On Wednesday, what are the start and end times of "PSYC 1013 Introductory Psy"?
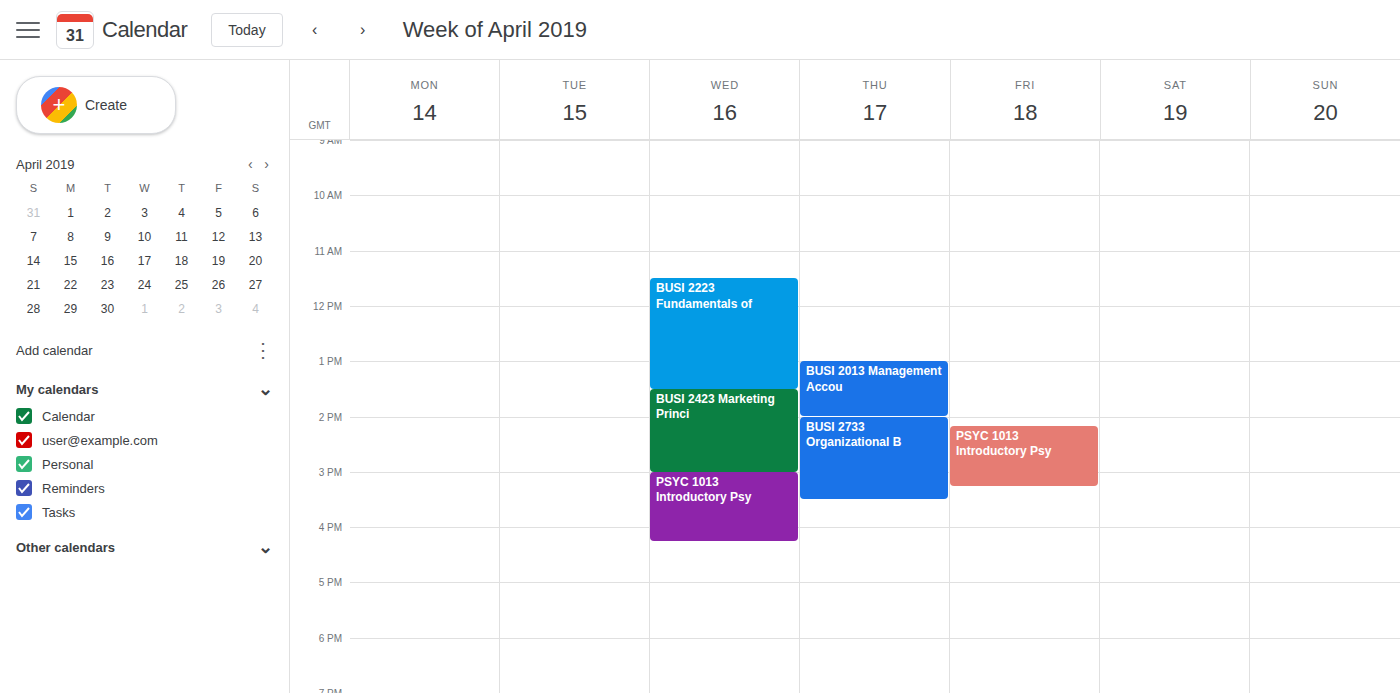
3:00 PM to 4:15 PM